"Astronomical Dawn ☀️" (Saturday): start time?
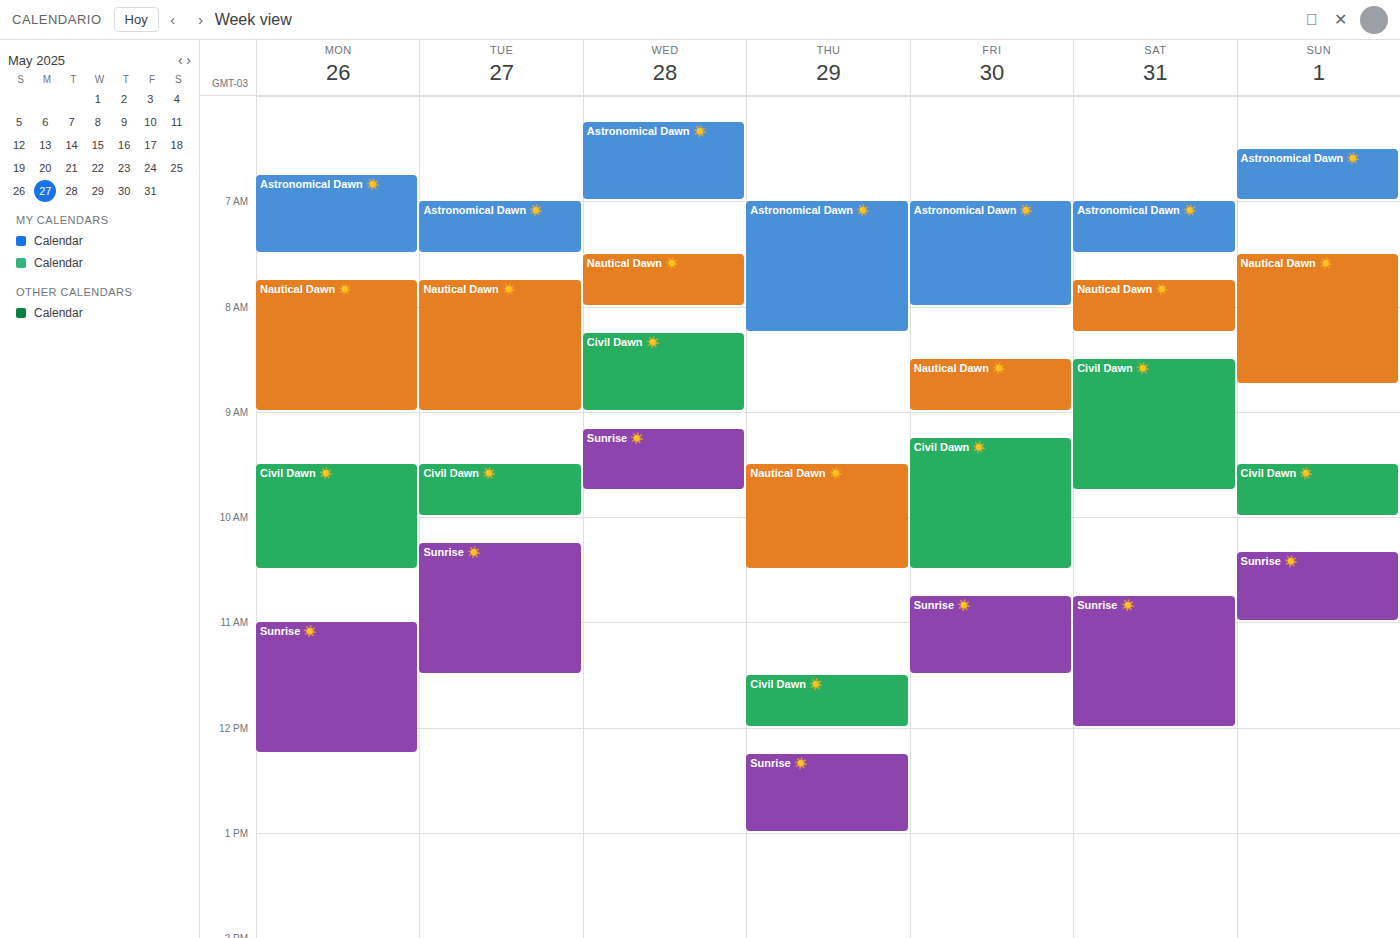
07:00